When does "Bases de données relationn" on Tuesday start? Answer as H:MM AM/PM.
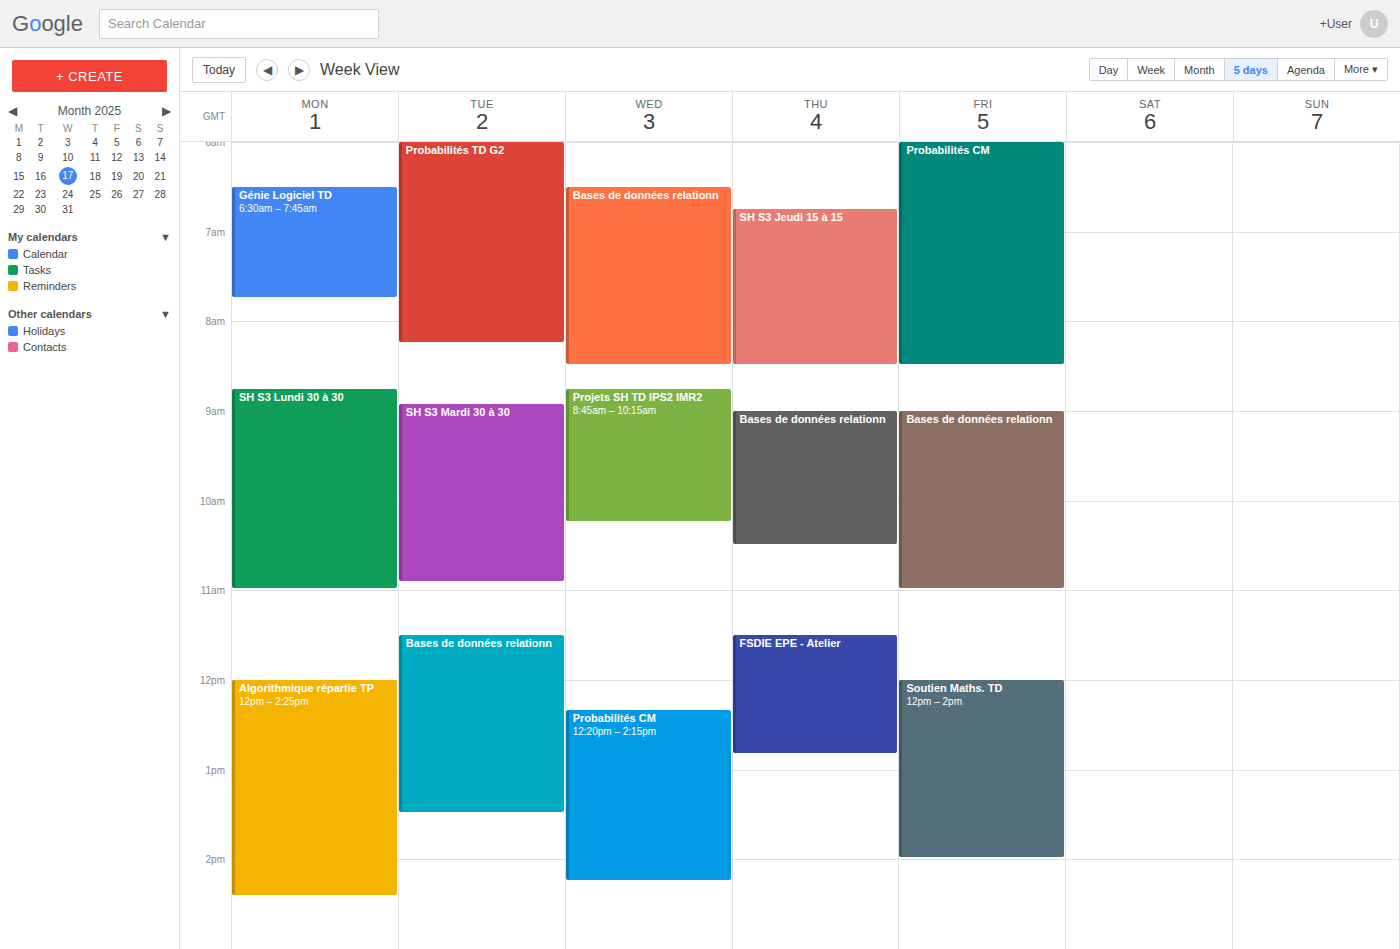
11:30 AM